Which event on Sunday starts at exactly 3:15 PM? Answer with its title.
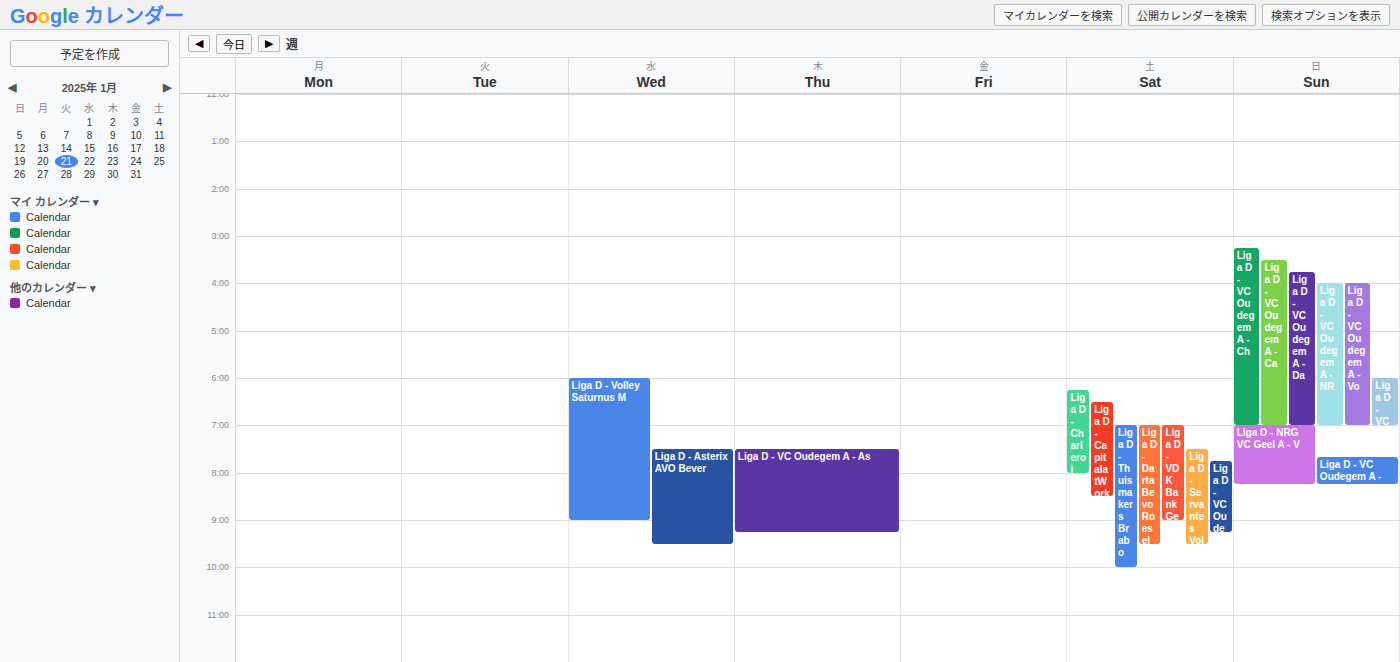
"Liga D - VC Oudegem A - Ch"